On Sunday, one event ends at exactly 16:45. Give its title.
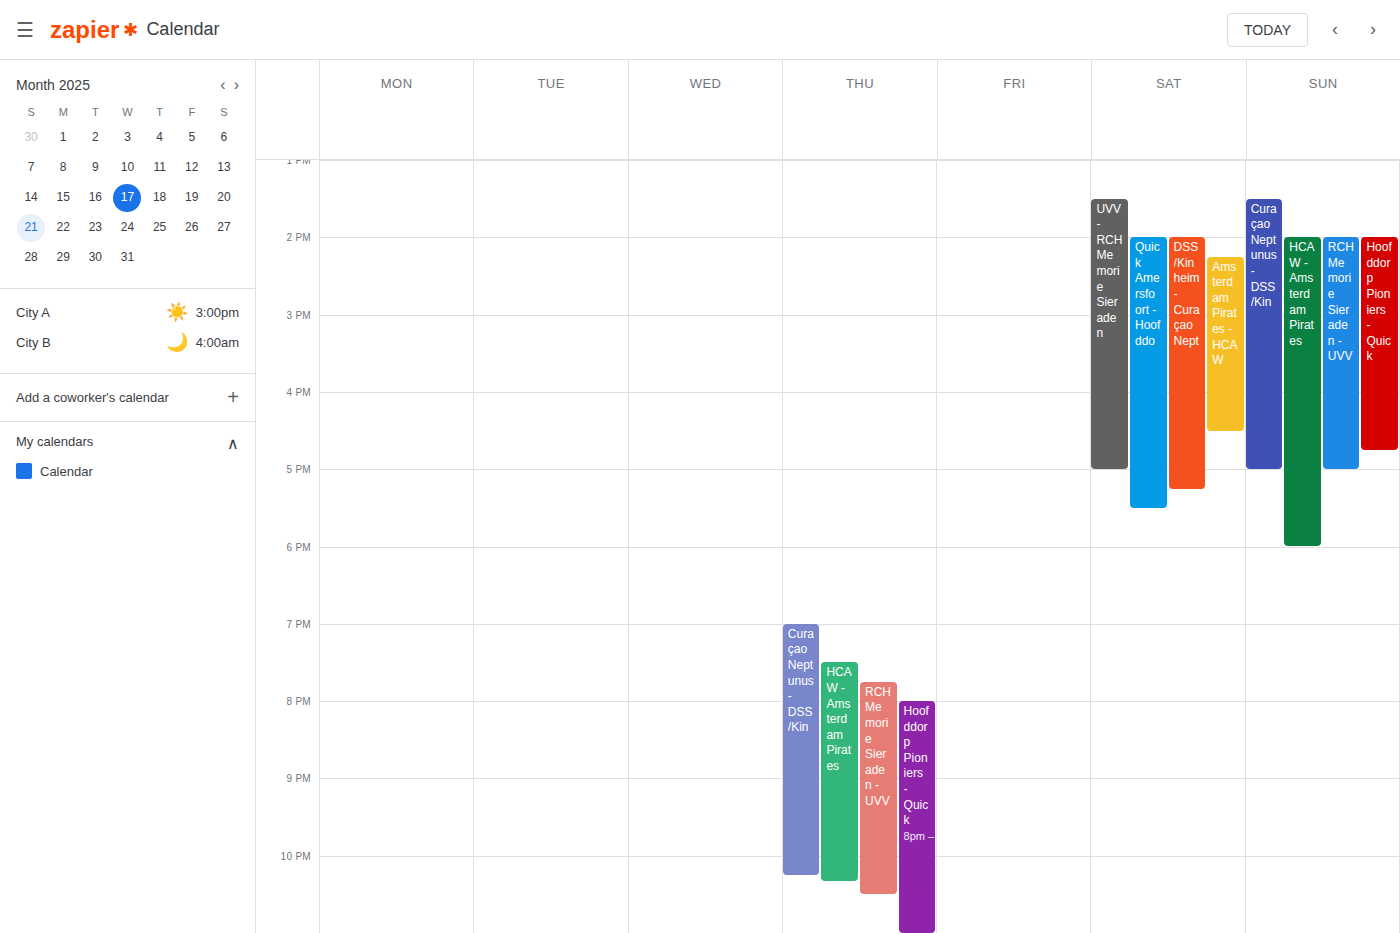
"Hoofddorp Pioniers - Quick"